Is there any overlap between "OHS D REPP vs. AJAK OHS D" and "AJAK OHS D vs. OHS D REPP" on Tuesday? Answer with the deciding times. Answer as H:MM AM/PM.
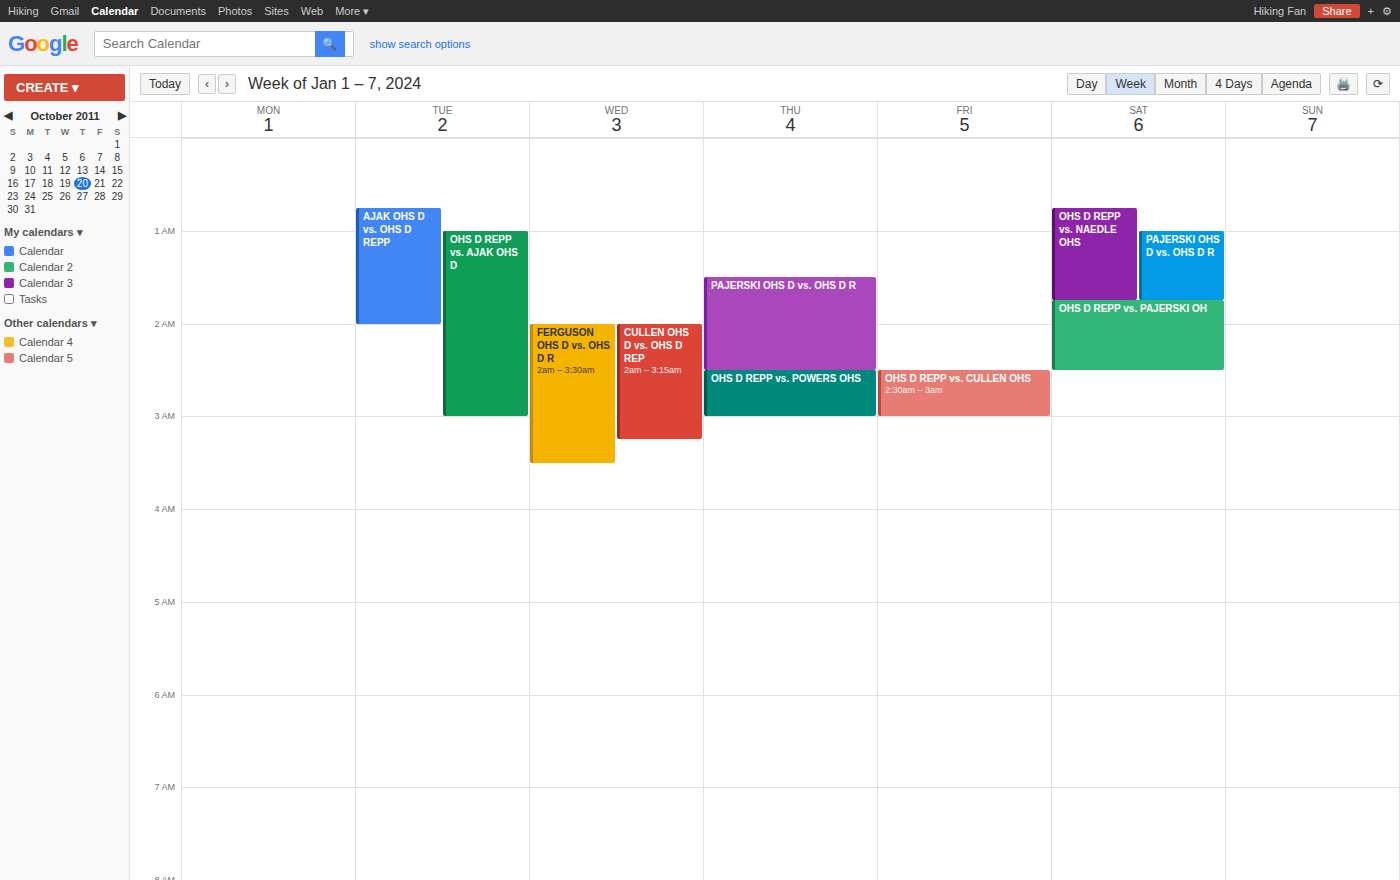
"OHS D REPP vs. AJAK OHS D" starts at 1:00 AM, before "AJAK OHS D vs. OHS D REPP" ends at 2:00 AM -- they overlap.